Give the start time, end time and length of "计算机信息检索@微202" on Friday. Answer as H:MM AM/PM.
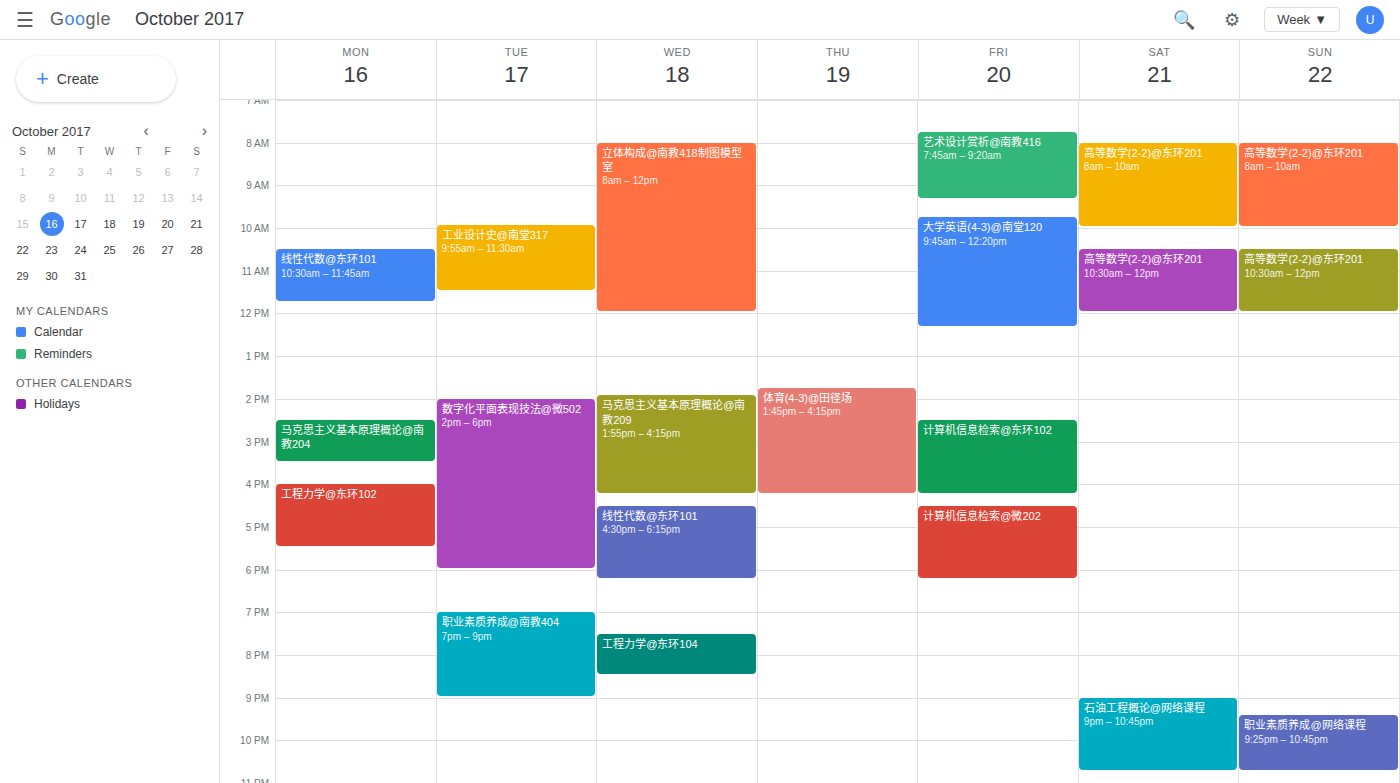
4:30 PM to 6:15 PM, 1 hour 45 minutes